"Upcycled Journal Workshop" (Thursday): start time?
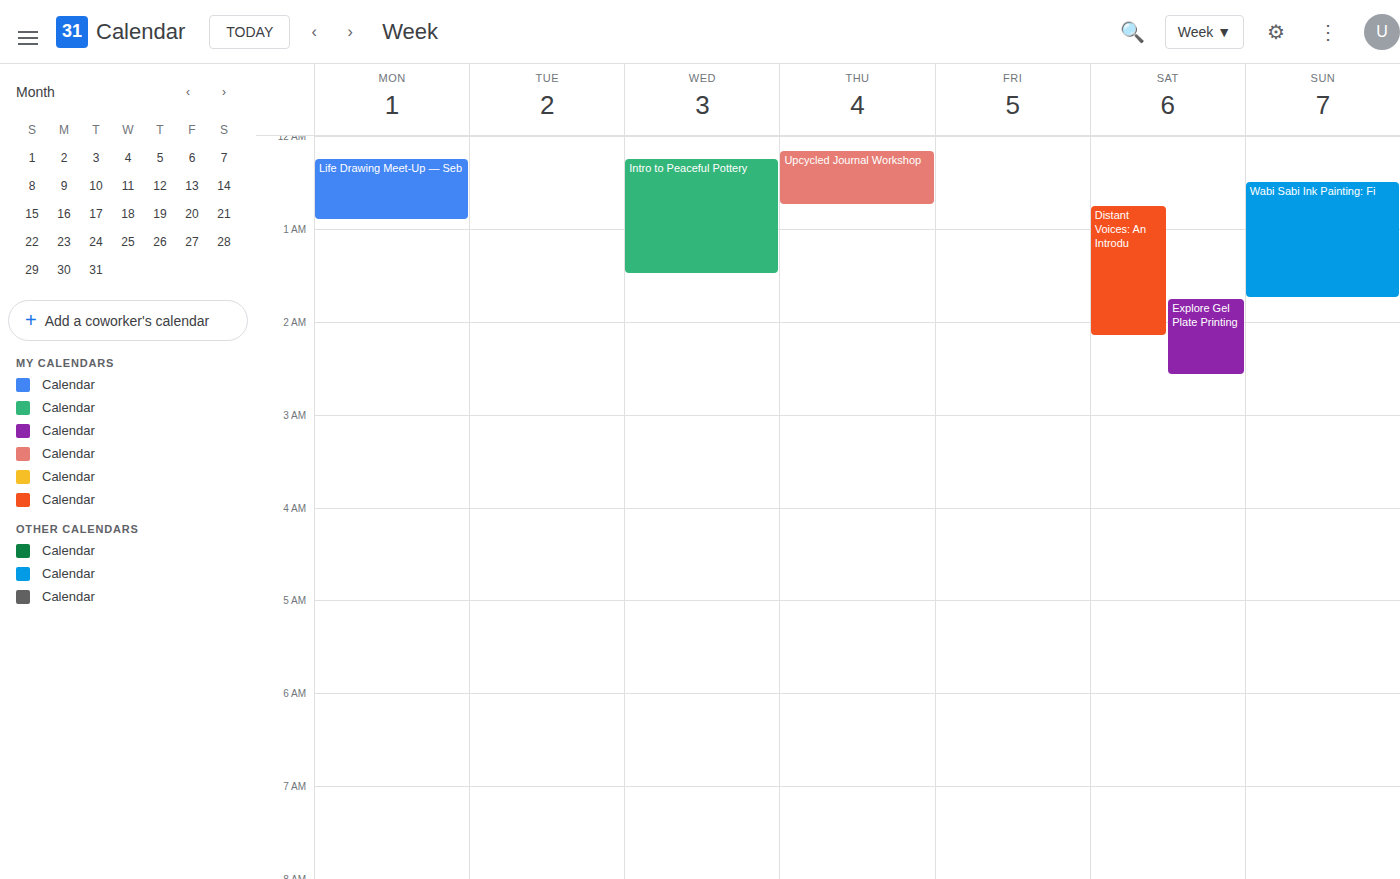
12:10 AM